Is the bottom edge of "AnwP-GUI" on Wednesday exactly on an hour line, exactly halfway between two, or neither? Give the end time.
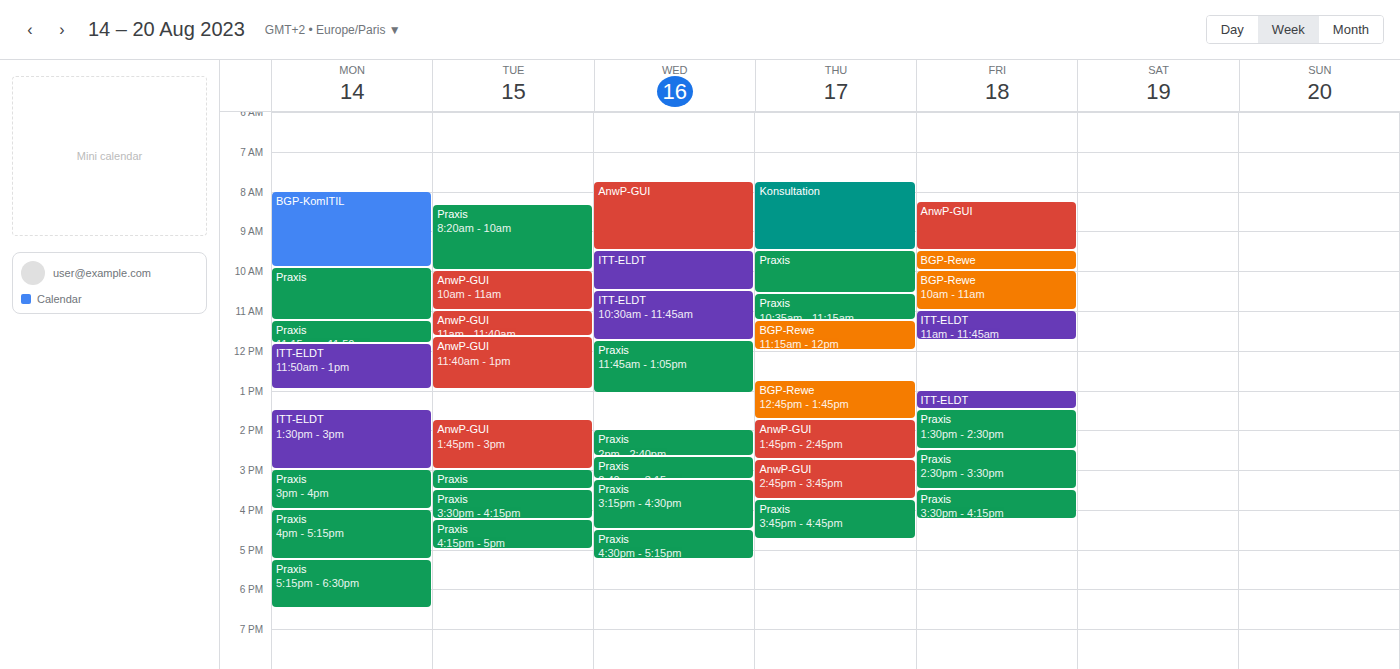
09:30 -- halfway between the 09:00 and 10:00 lines.